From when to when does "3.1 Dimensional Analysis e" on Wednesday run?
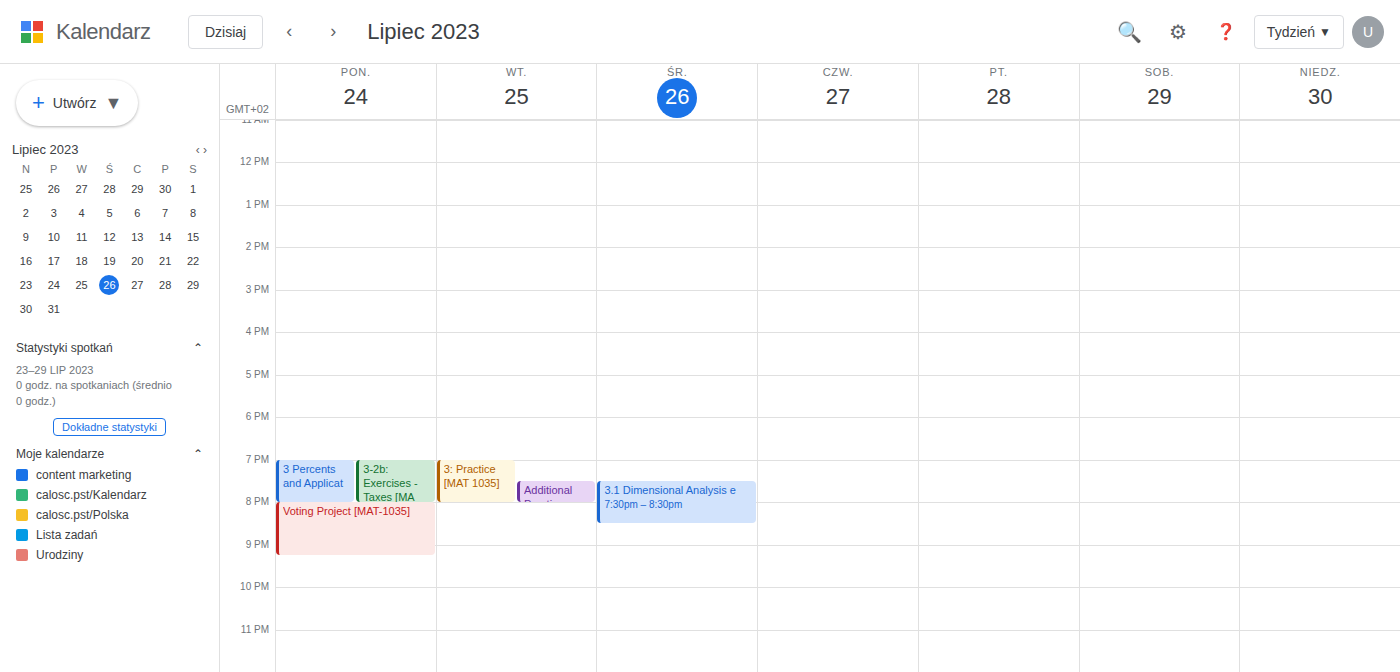
7:30 PM to 8:30 PM